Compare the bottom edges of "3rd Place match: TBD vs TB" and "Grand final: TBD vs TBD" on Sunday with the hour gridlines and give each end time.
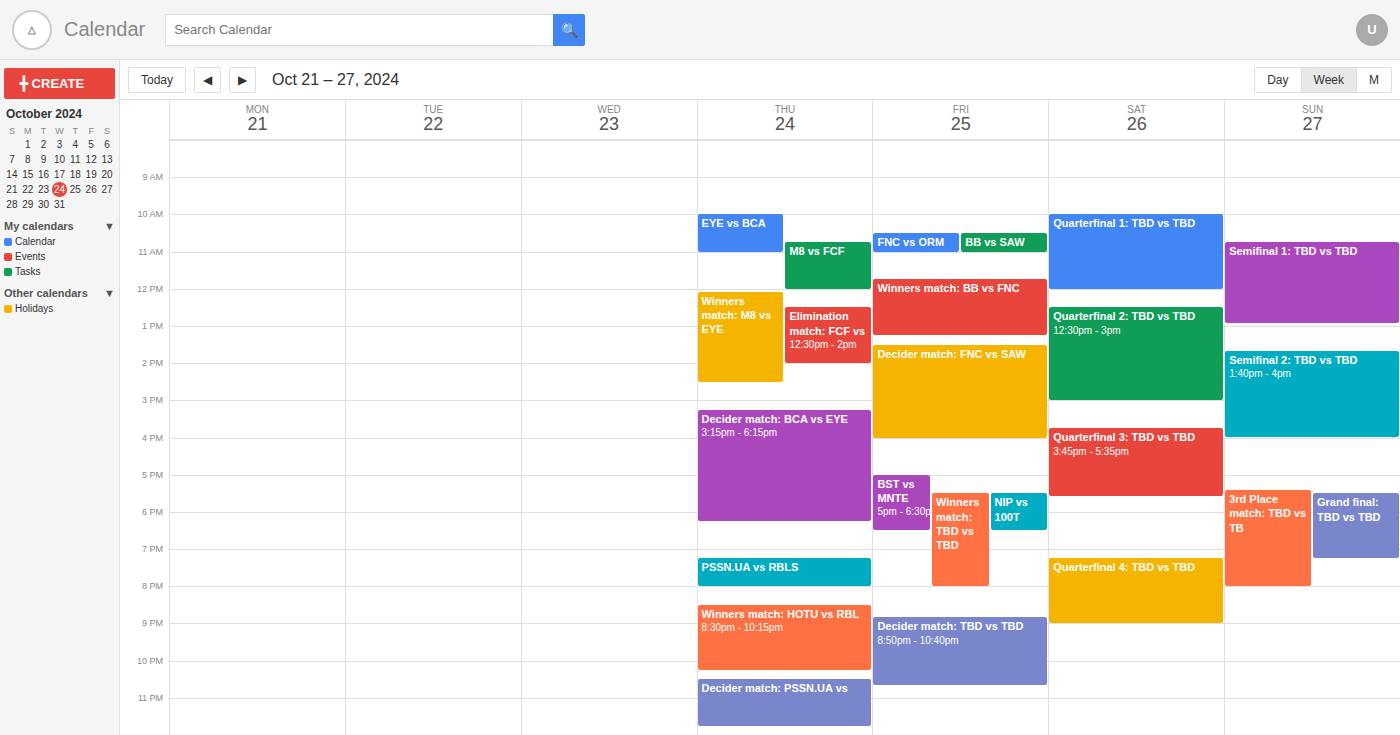
"3rd Place match: TBD vs TB": 8:00 PM, exactly on the 8 PM line. "Grand final: TBD vs TBD": 7:15 PM, neither: a quarter of the way from the 7 PM line to the 8 PM line.